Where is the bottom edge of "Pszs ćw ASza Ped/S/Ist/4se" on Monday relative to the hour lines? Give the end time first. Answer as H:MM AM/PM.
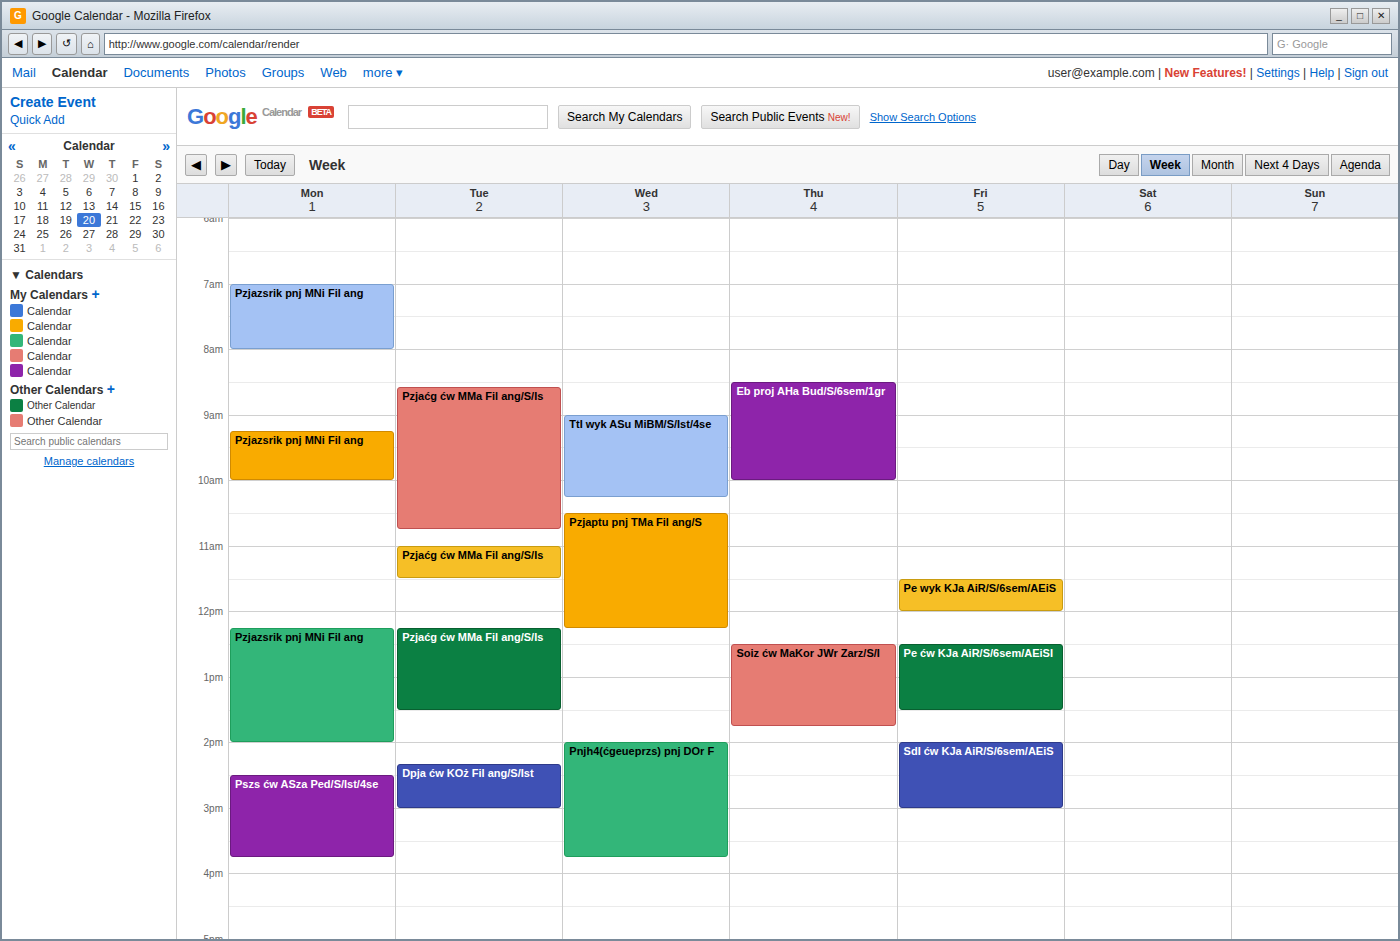
3:45 PM -- neither: three quarters of the way from the 3 PM line to the 4 PM line.